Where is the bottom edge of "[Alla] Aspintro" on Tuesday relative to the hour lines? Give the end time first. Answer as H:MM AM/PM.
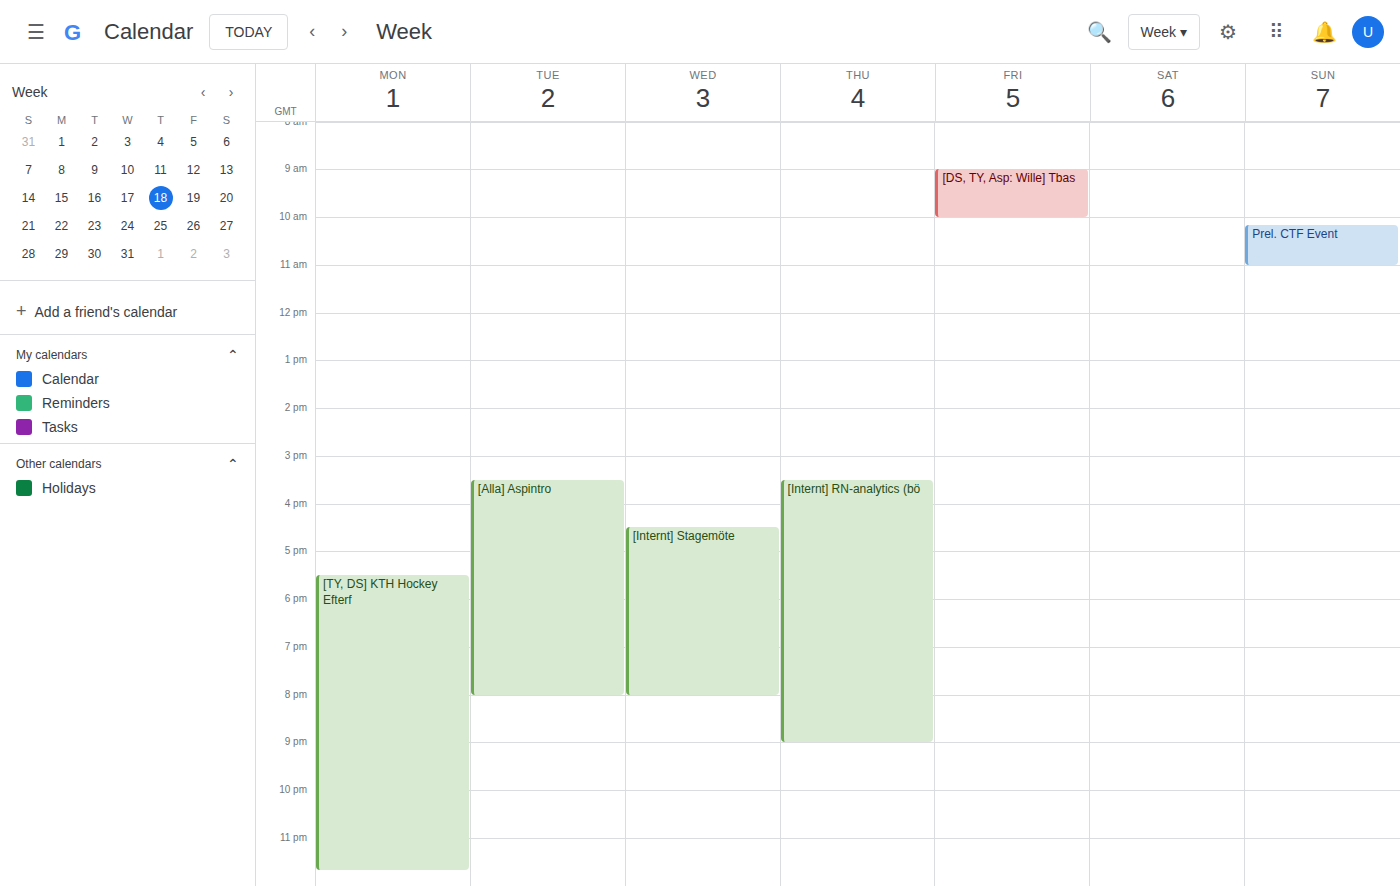
8:00 PM -- exactly on the 8 PM line.